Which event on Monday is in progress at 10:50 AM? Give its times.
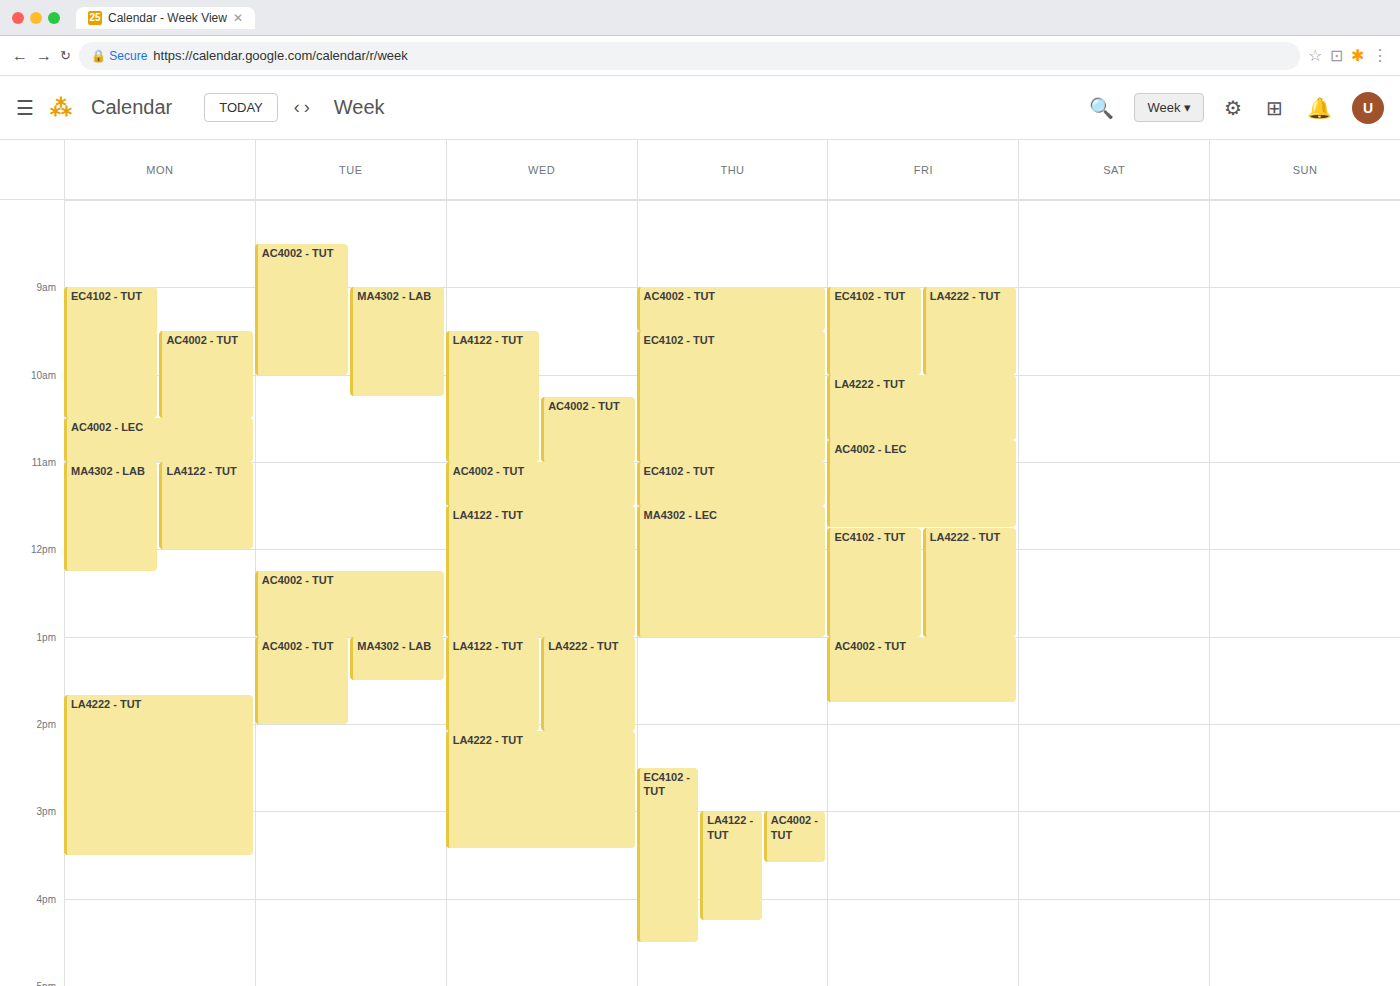
"AC4002 - LEC", 10:30 AM to 11:00 AM